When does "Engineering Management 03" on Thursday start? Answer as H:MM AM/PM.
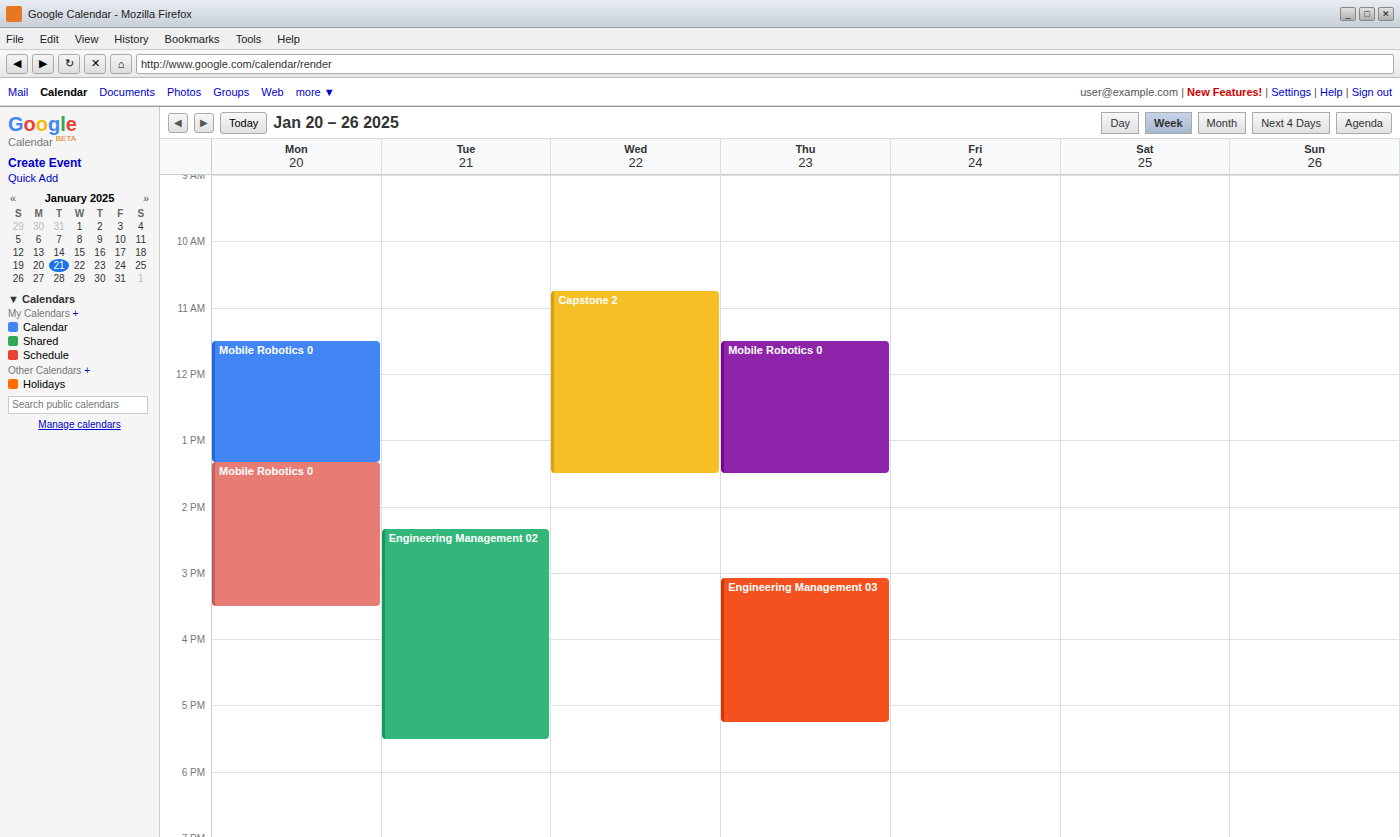
3:05 PM